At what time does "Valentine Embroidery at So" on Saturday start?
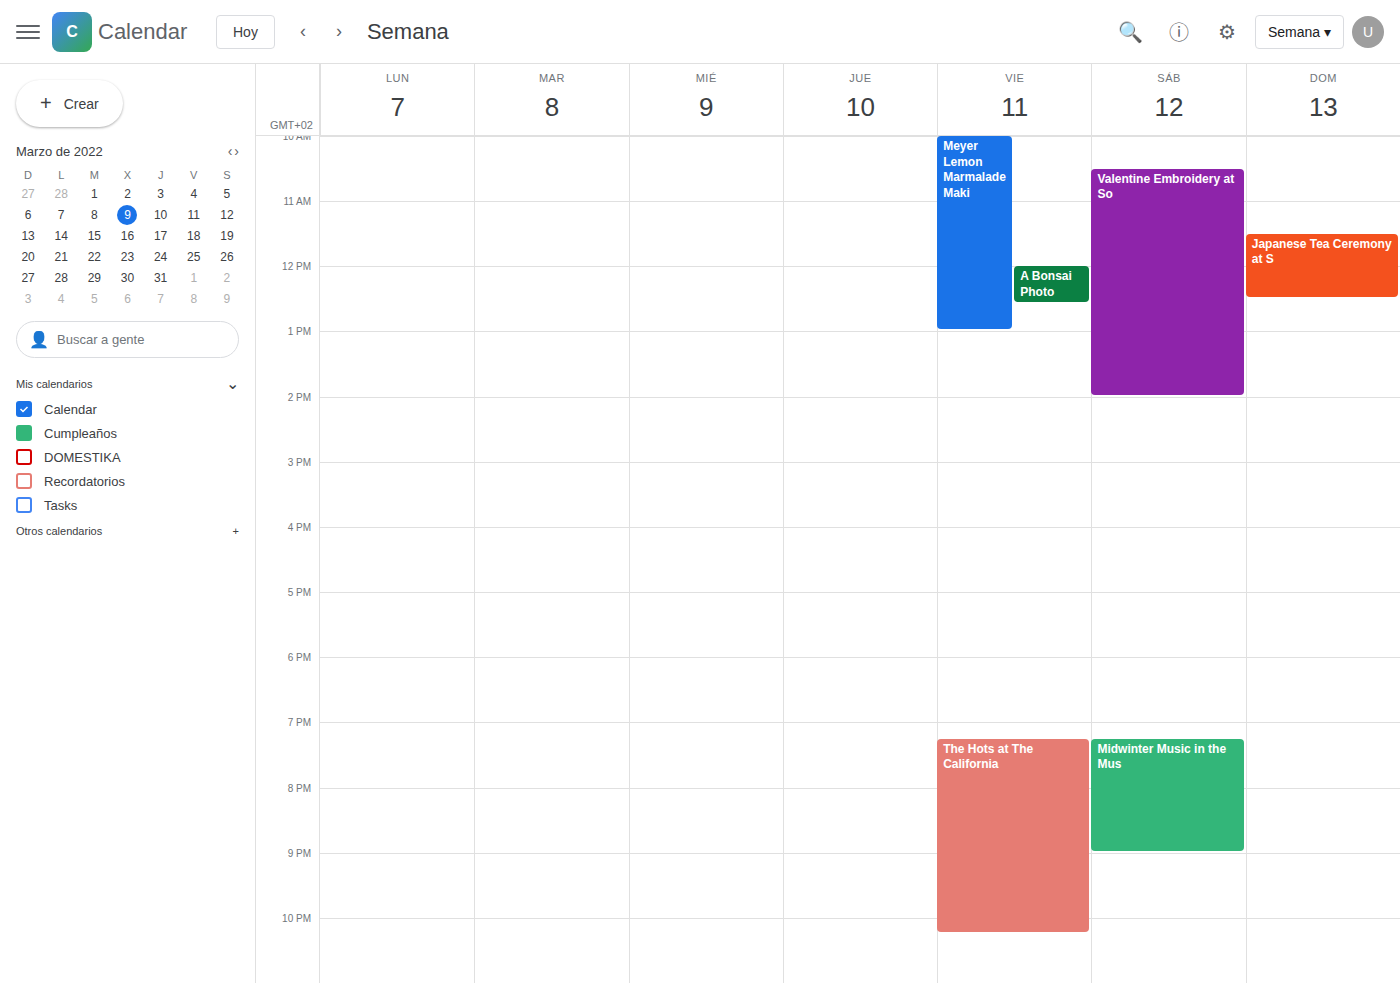
10:30